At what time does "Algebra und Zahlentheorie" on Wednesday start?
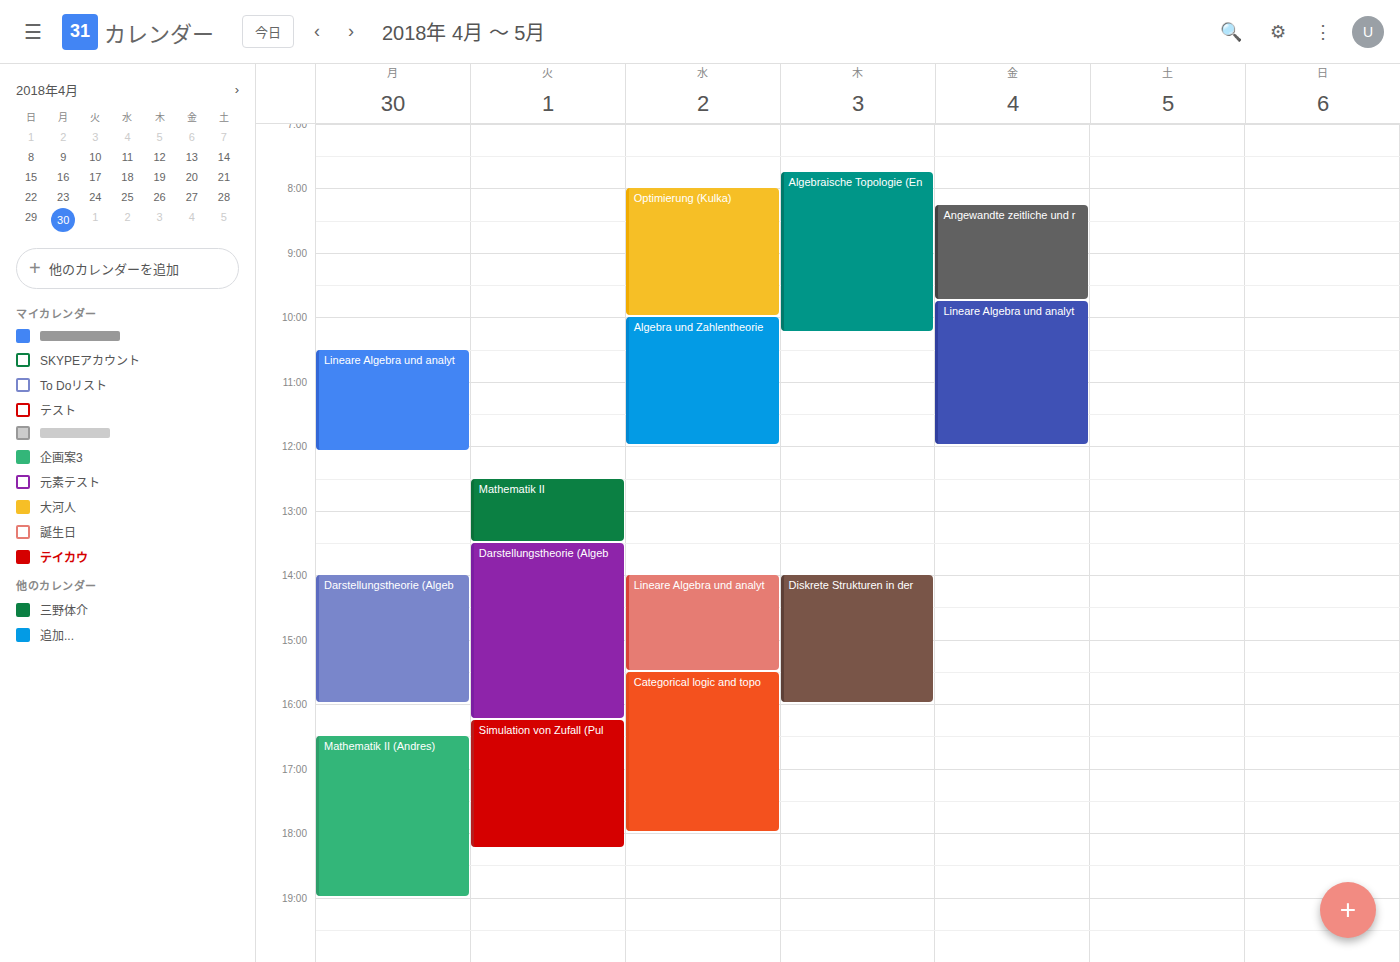
10:00 AM